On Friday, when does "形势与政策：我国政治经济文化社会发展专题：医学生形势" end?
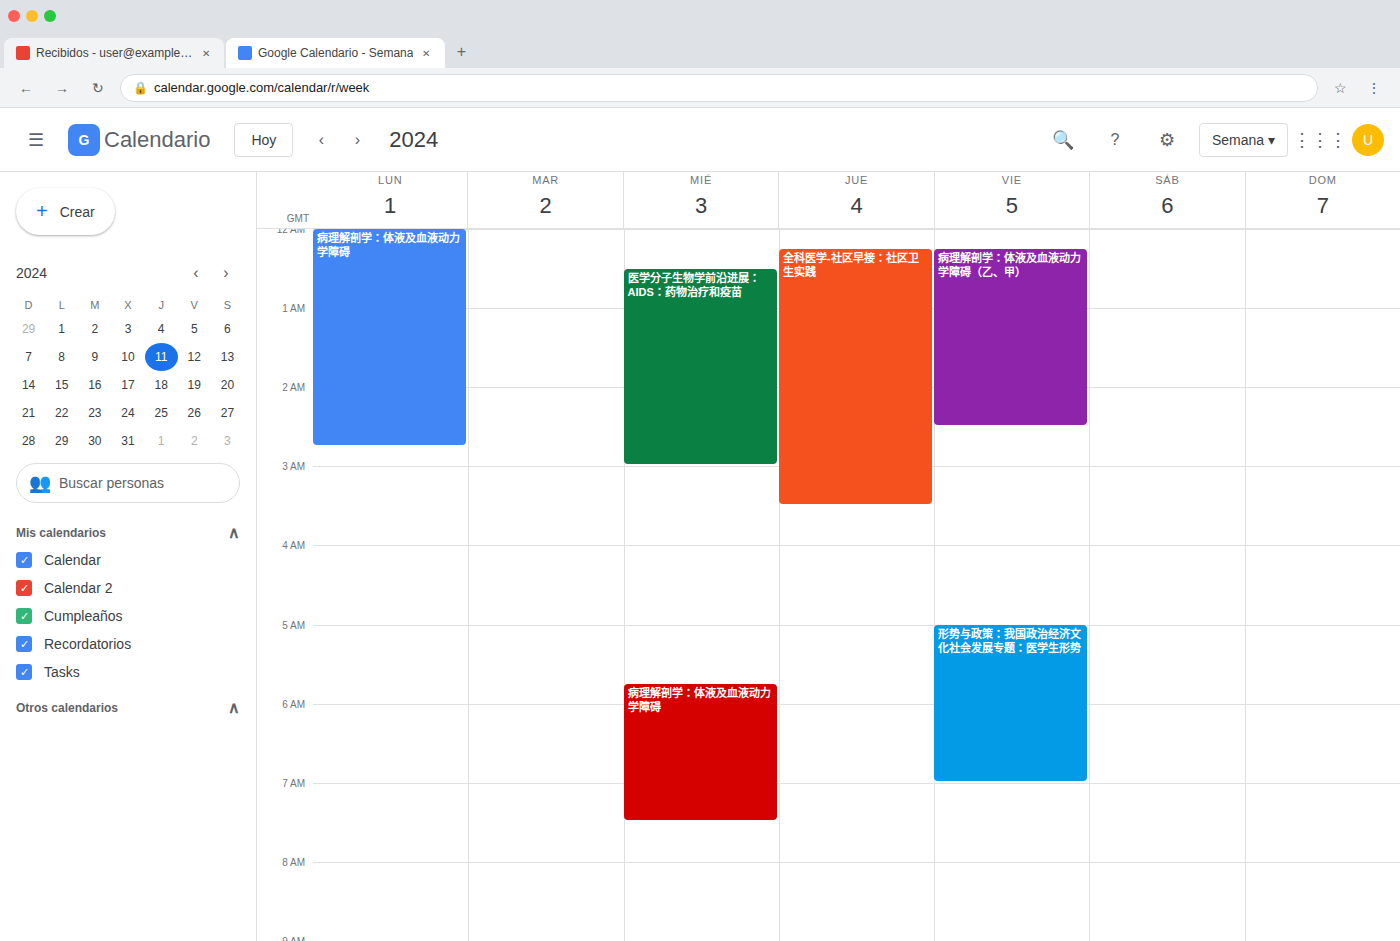
7:00 AM